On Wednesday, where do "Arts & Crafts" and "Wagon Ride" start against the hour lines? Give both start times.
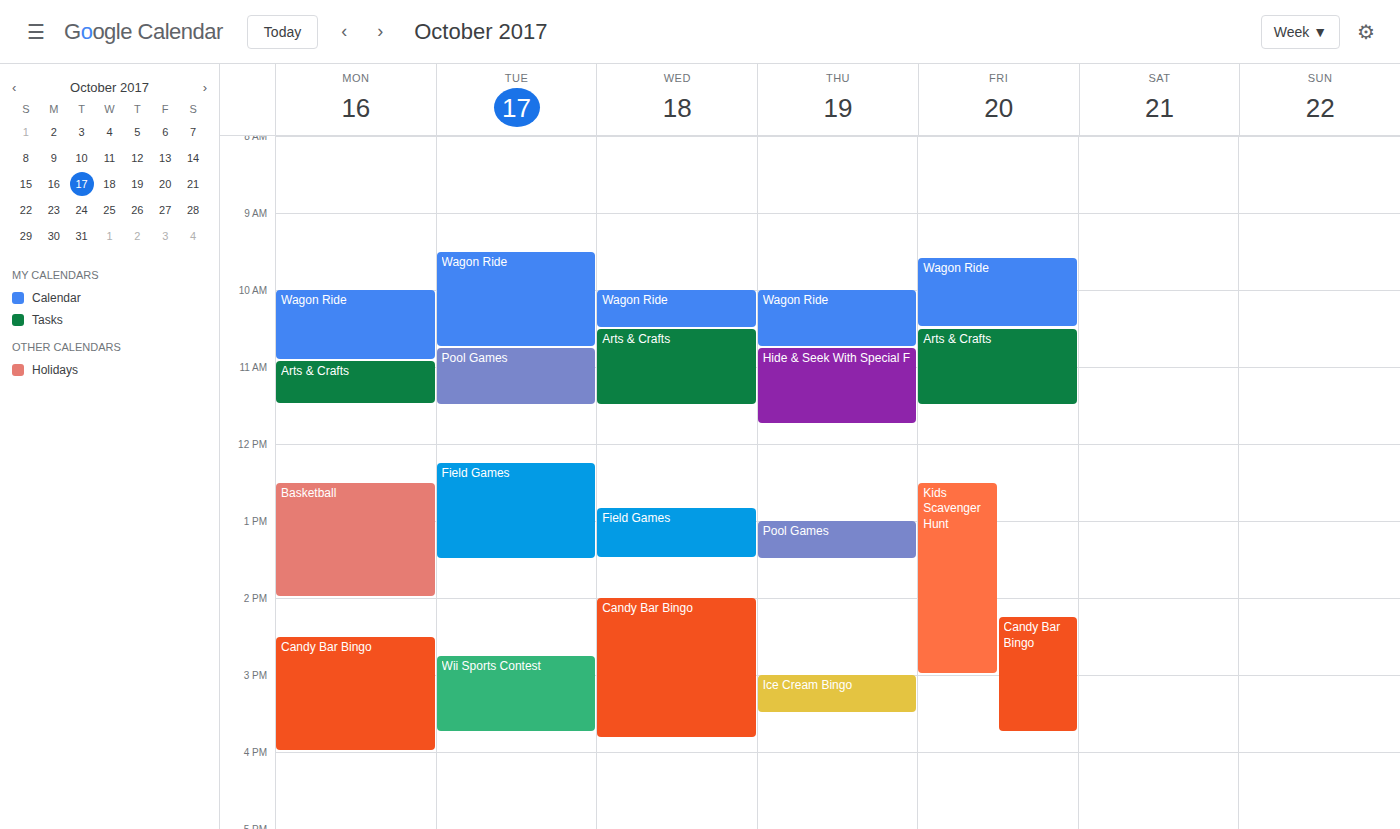
"Arts & Crafts": 10:30 AM, halfway between the 10 AM and 11 AM lines. "Wagon Ride": 10:00 AM, exactly on the 10 AM line.